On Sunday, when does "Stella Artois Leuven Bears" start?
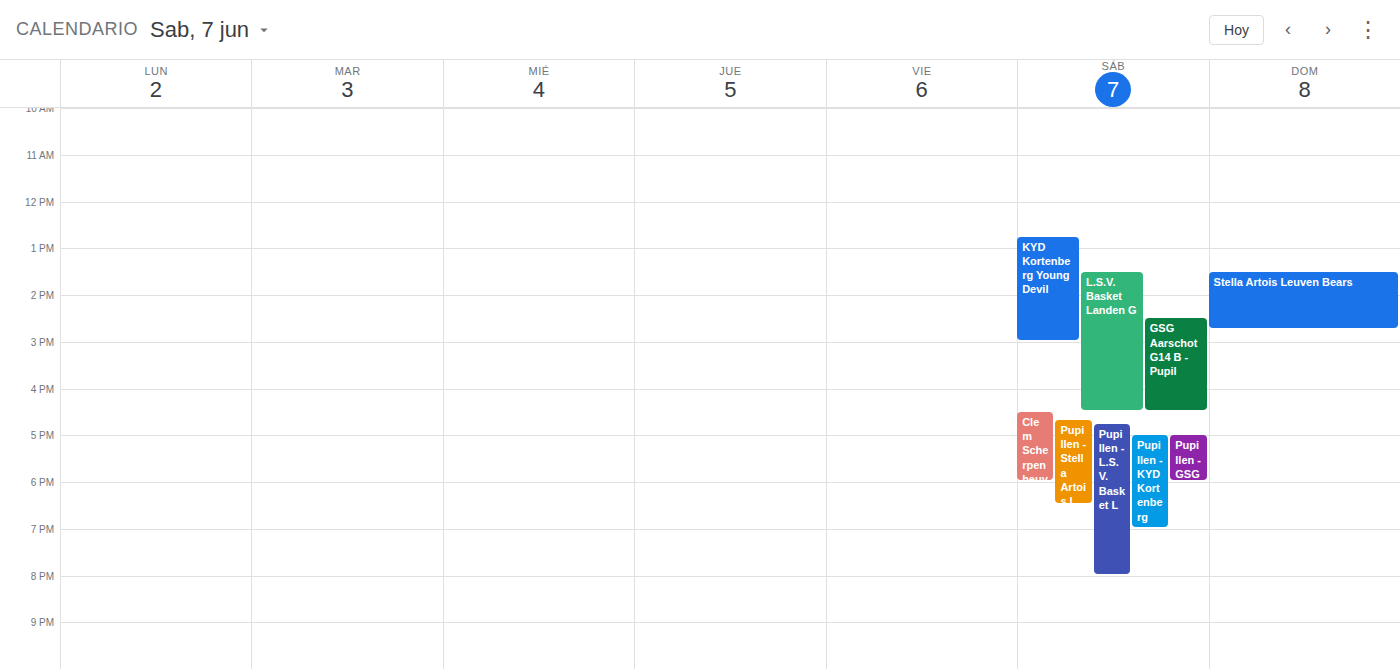
1:30 PM